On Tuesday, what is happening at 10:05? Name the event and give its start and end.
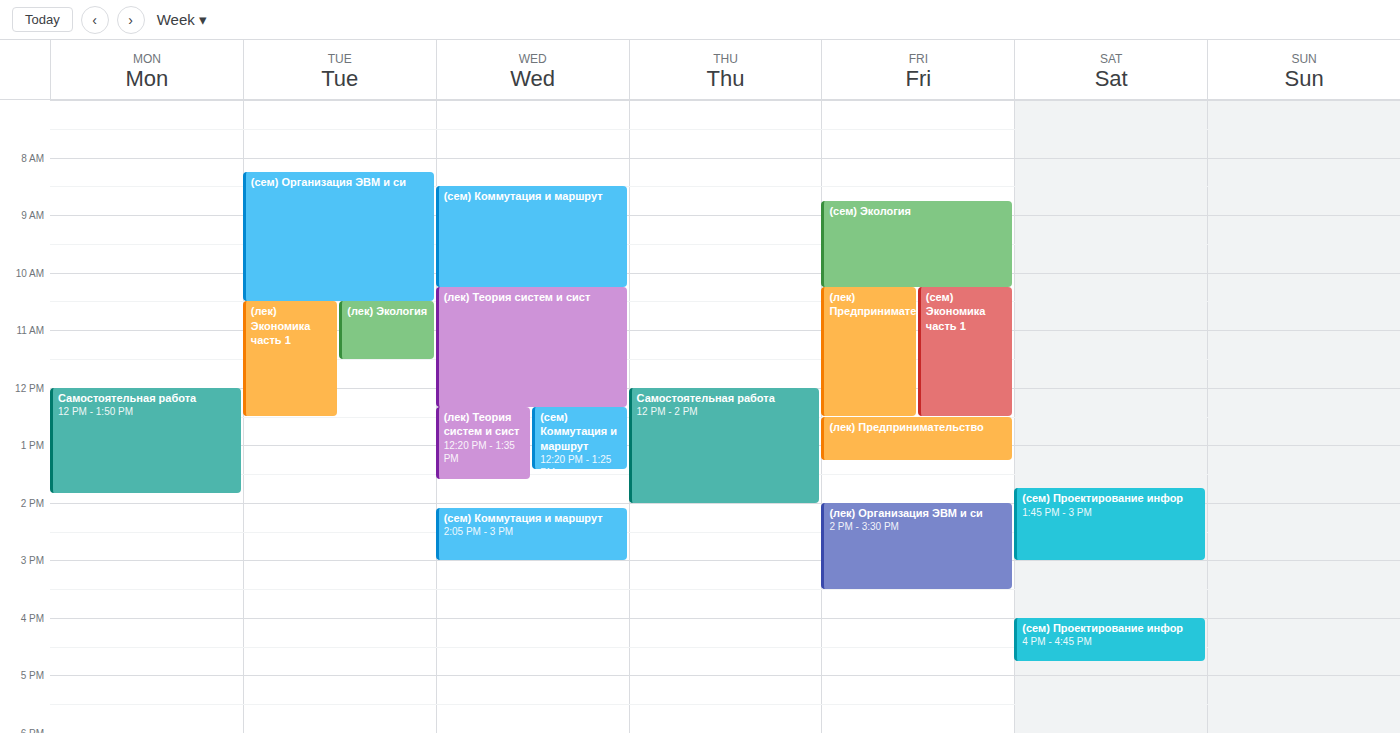
"(сем) Организация ЭВМ и си", 08:15 to 10:30